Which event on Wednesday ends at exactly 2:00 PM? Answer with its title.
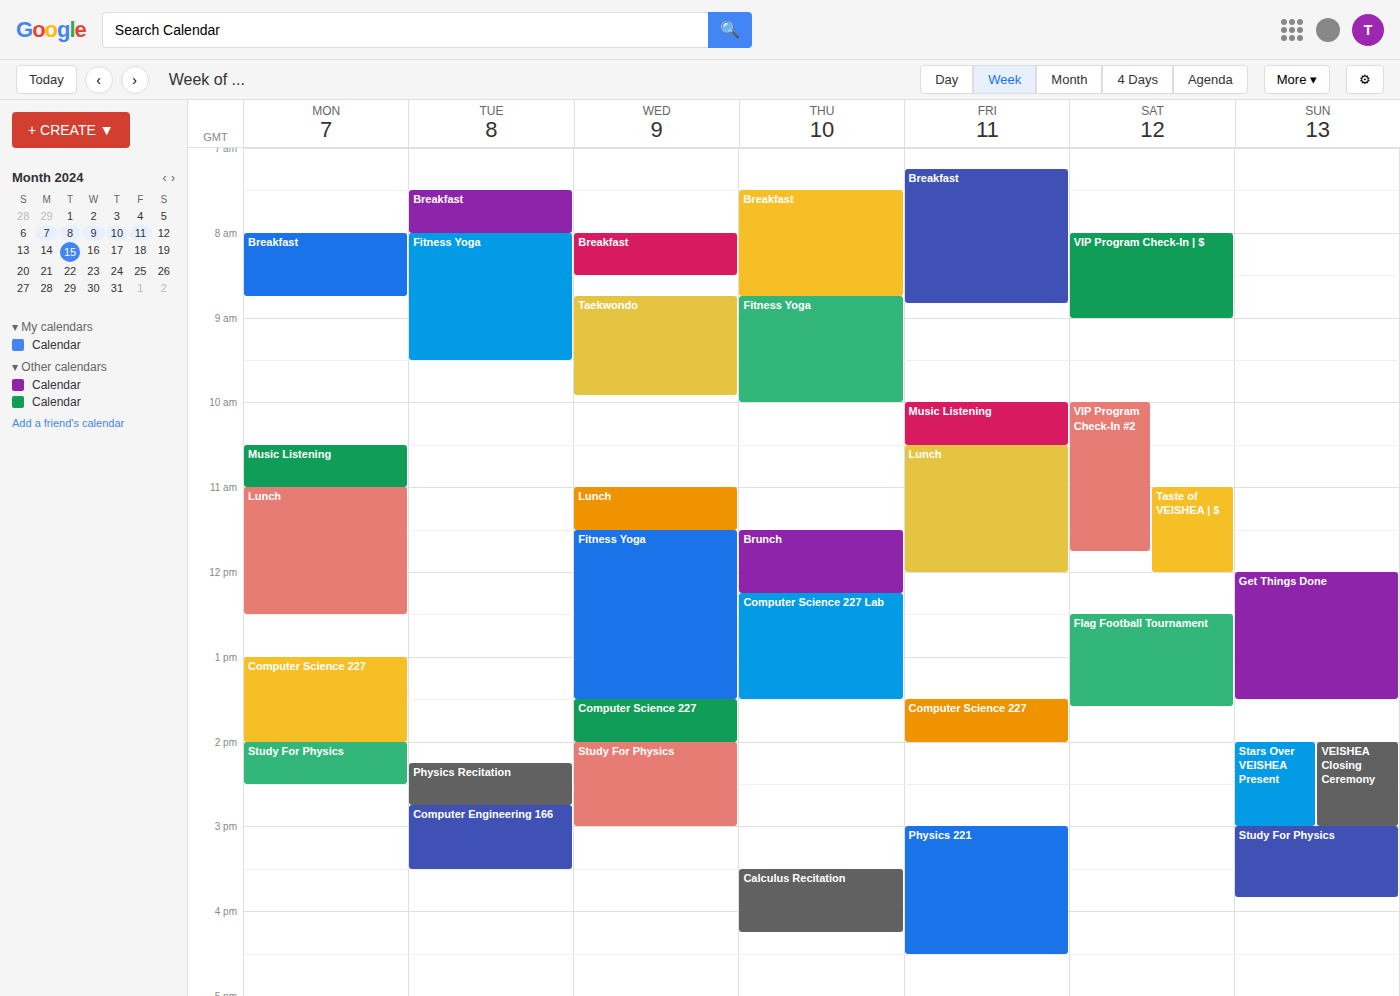
"Computer Science 227"